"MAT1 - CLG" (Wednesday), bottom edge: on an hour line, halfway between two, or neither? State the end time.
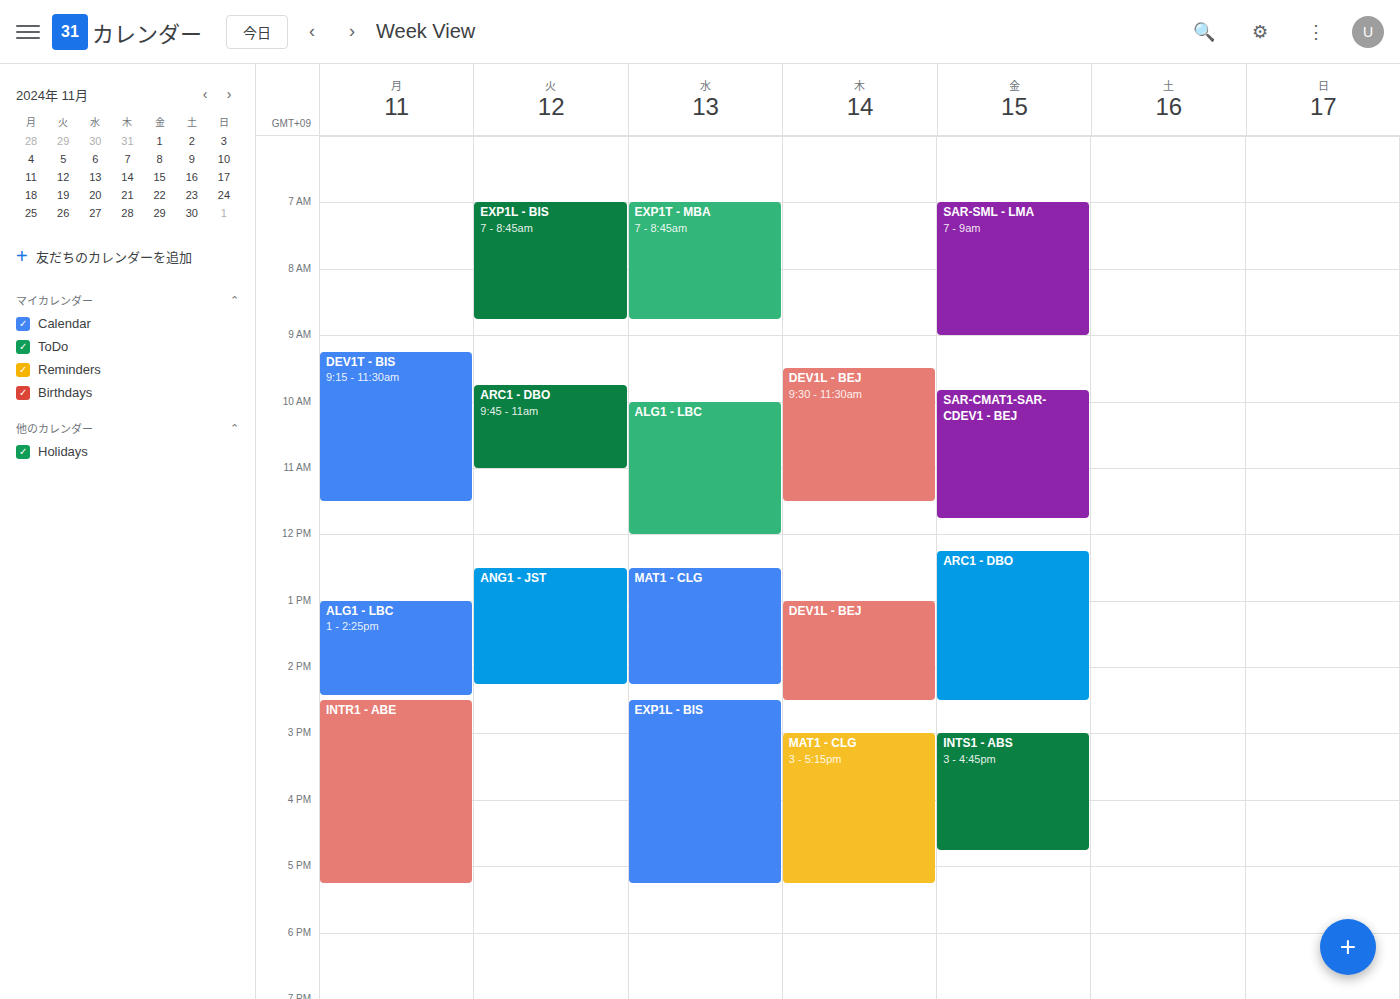
2:15 PM -- neither: a quarter of the way from the 2 PM line to the 3 PM line.